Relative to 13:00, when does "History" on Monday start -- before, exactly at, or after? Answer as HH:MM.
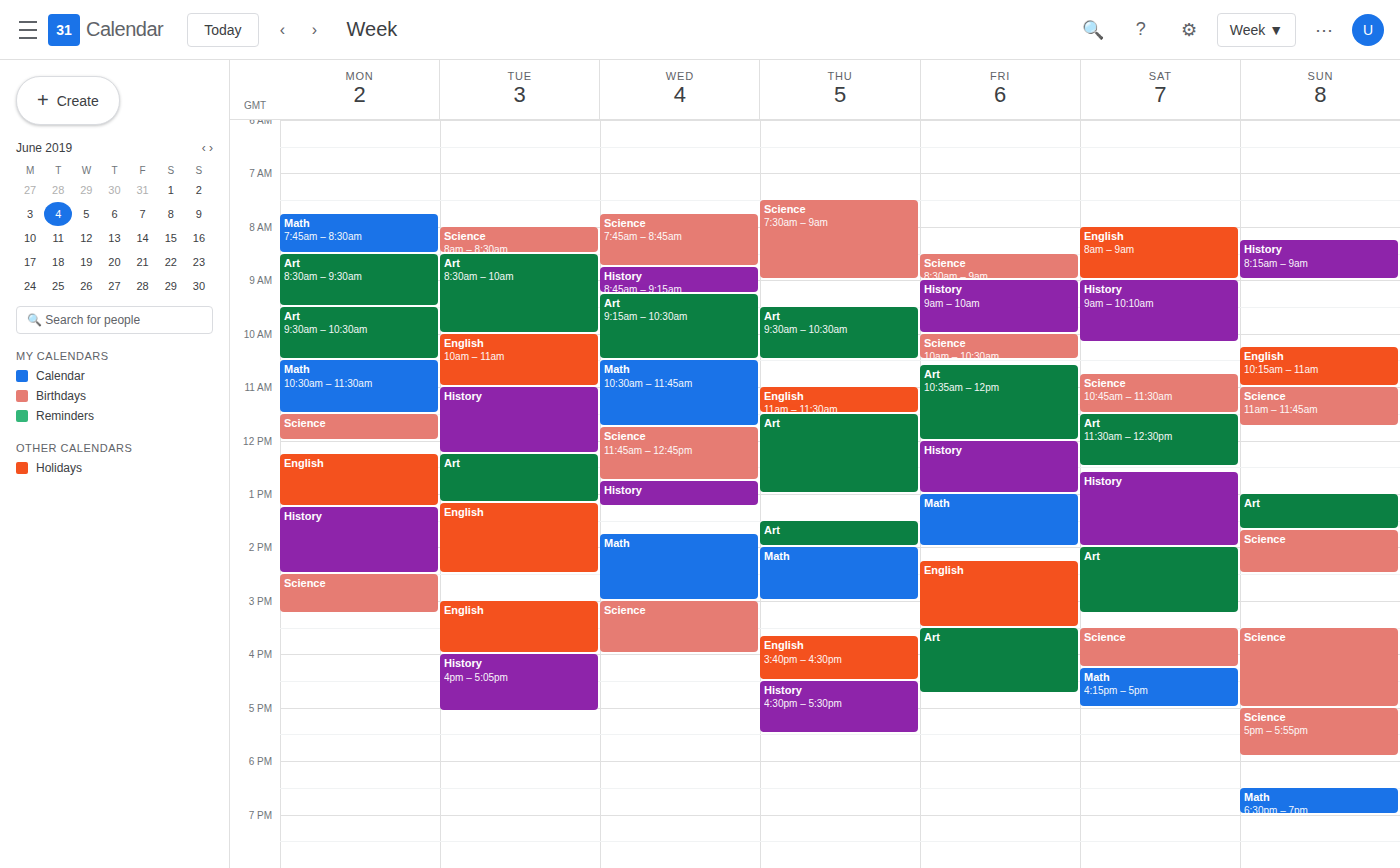
13:15 -- after 13:00, 15 minutes below the 13:00 line.